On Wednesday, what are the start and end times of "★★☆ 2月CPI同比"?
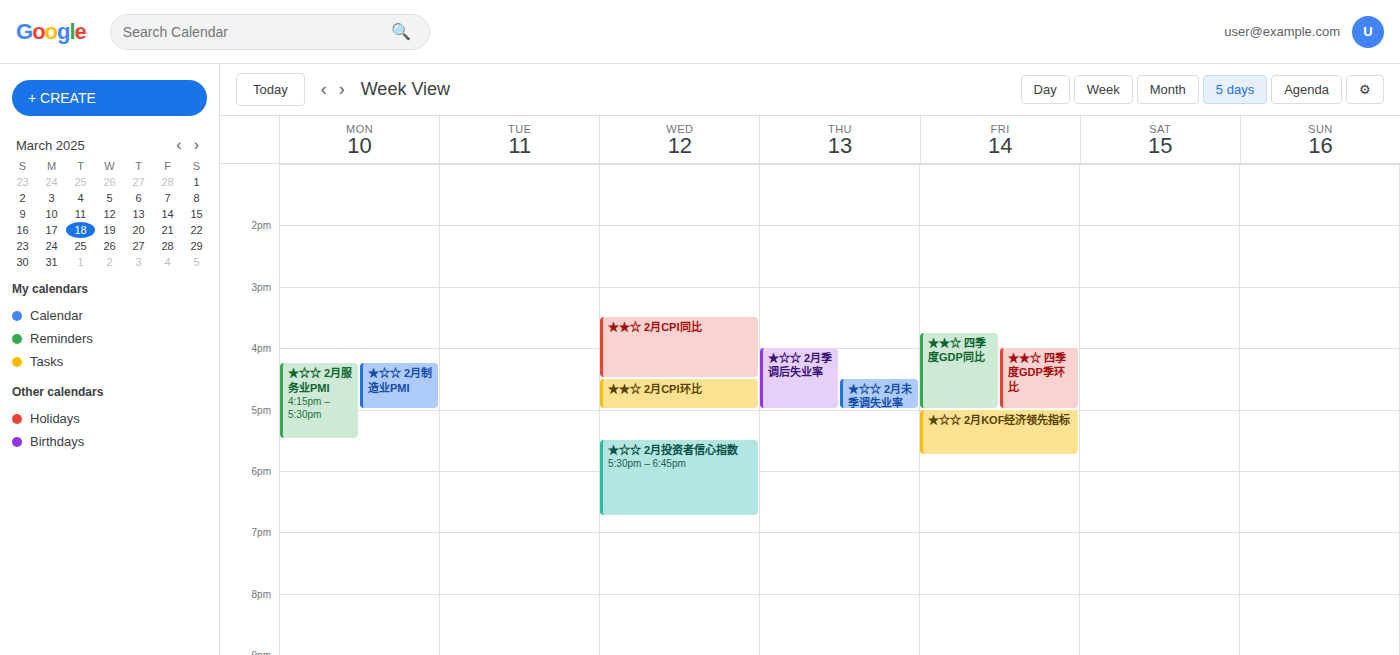
3:30 PM to 4:30 PM